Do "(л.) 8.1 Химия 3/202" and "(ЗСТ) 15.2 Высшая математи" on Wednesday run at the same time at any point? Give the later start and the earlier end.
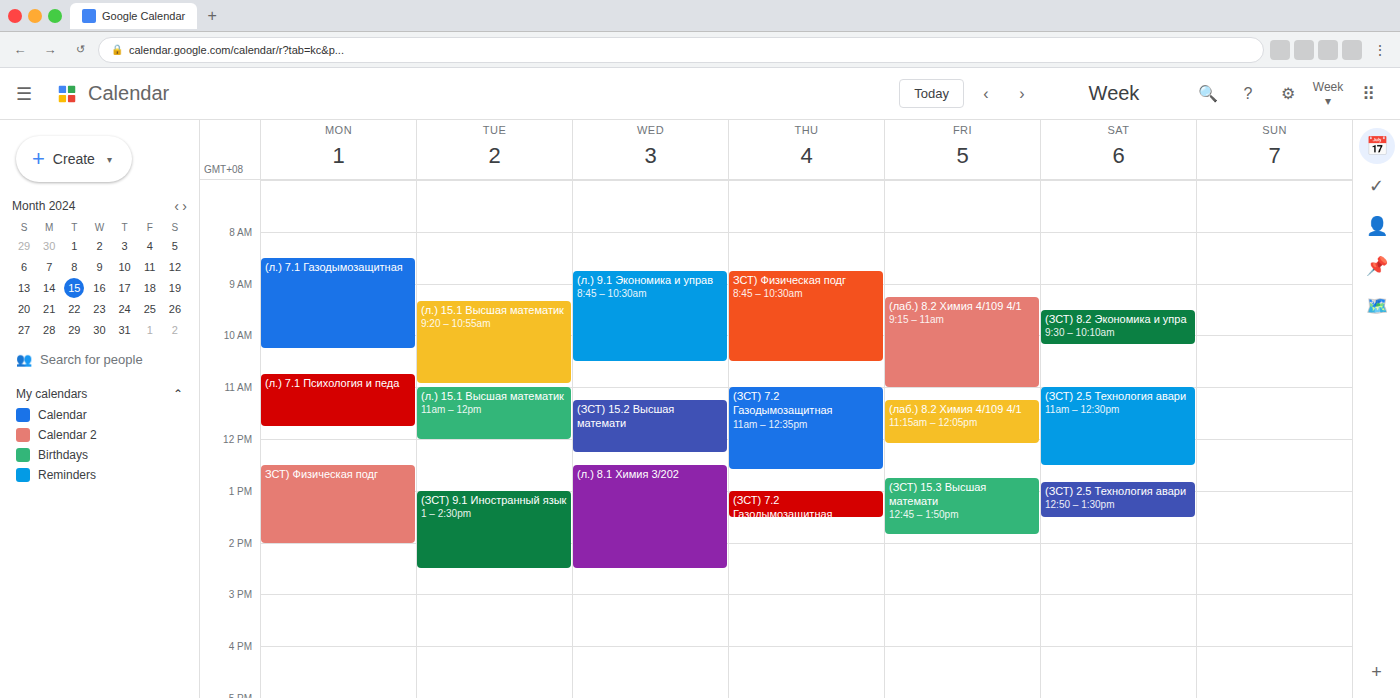
"(ЗСТ) 15.2 Высшая математи" ends at 12:15 and "(л.) 8.1 Химия 3/202" starts at 12:30 -- no overlap.